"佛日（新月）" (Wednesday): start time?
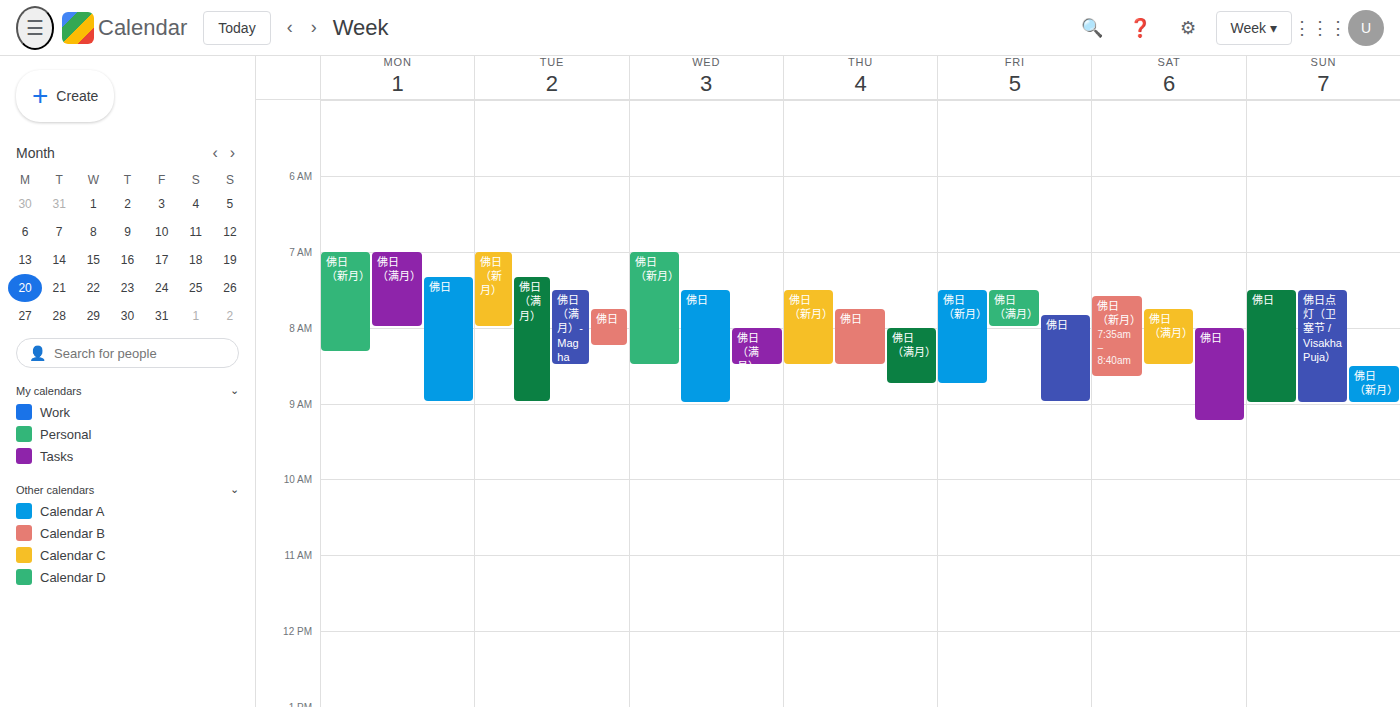
7:00 AM